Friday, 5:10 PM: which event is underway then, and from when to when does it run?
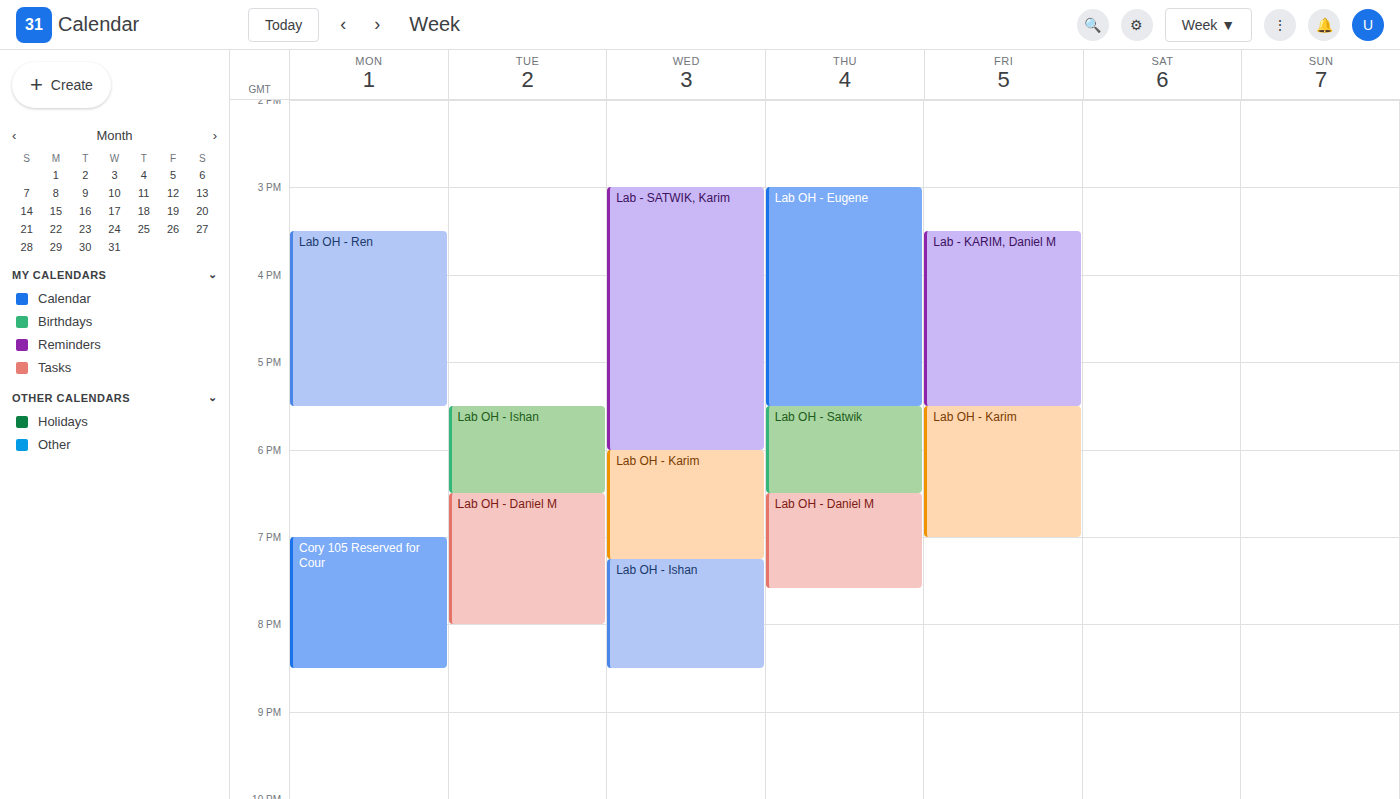
"Lab - KARIM, Daniel M", 3:30 PM to 5:30 PM